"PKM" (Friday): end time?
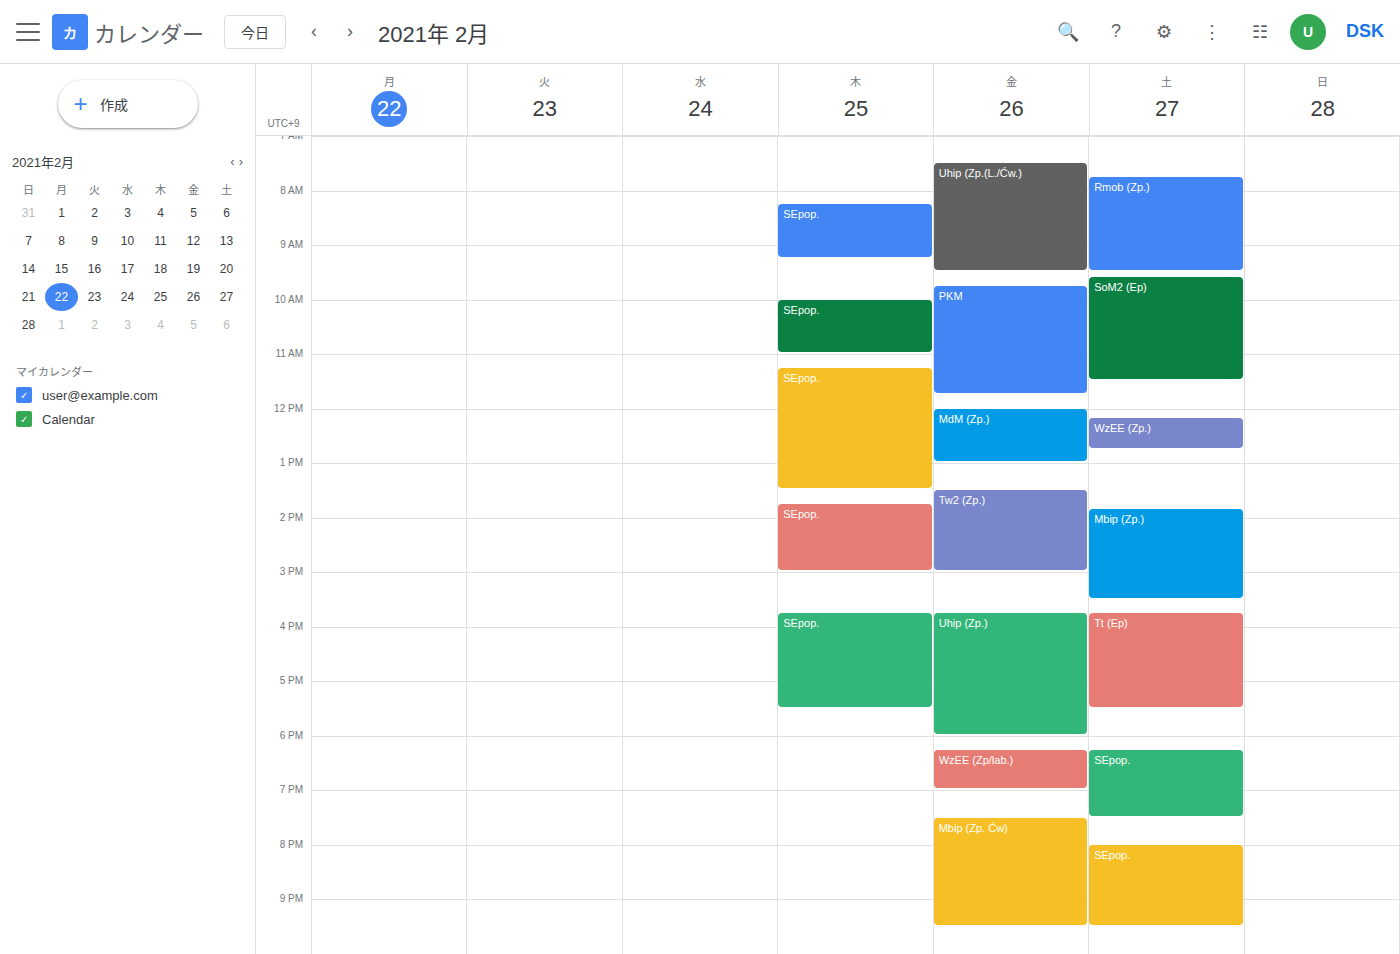
11:45 AM